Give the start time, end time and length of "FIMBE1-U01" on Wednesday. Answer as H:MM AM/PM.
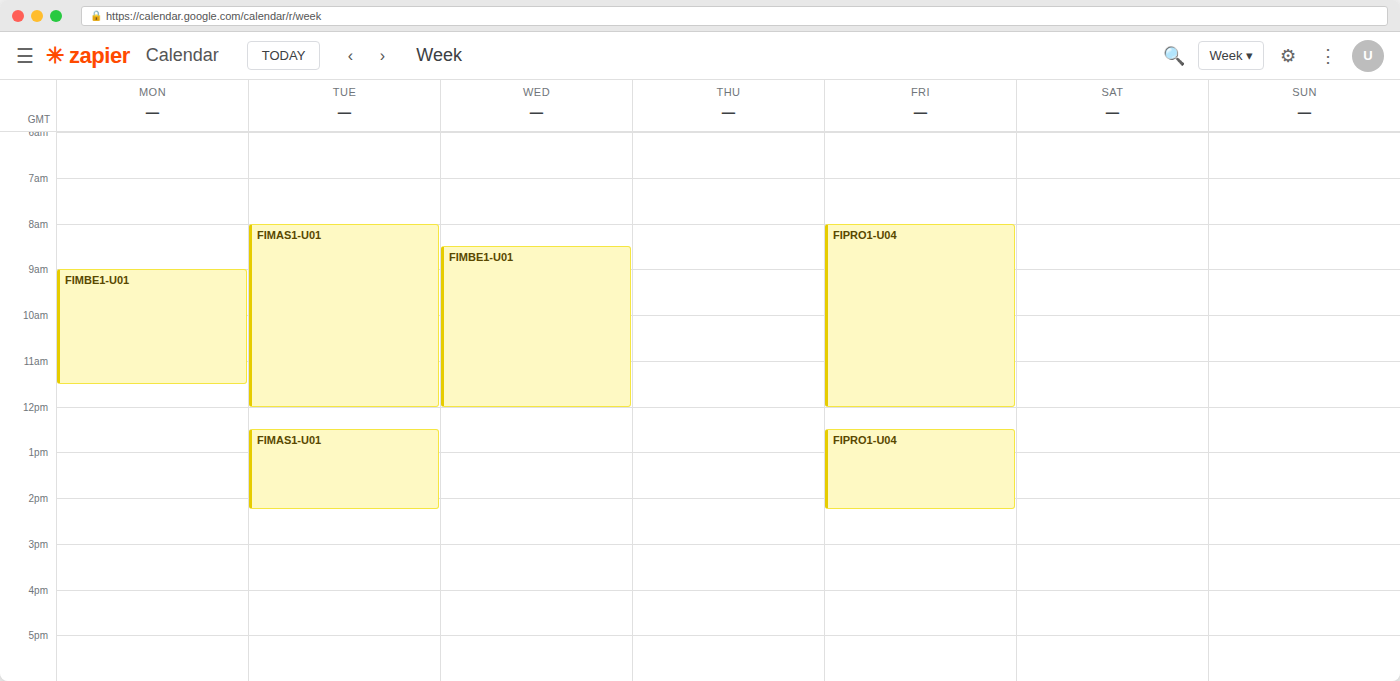
8:30 AM to 12:00 PM, 3 hours 30 minutes